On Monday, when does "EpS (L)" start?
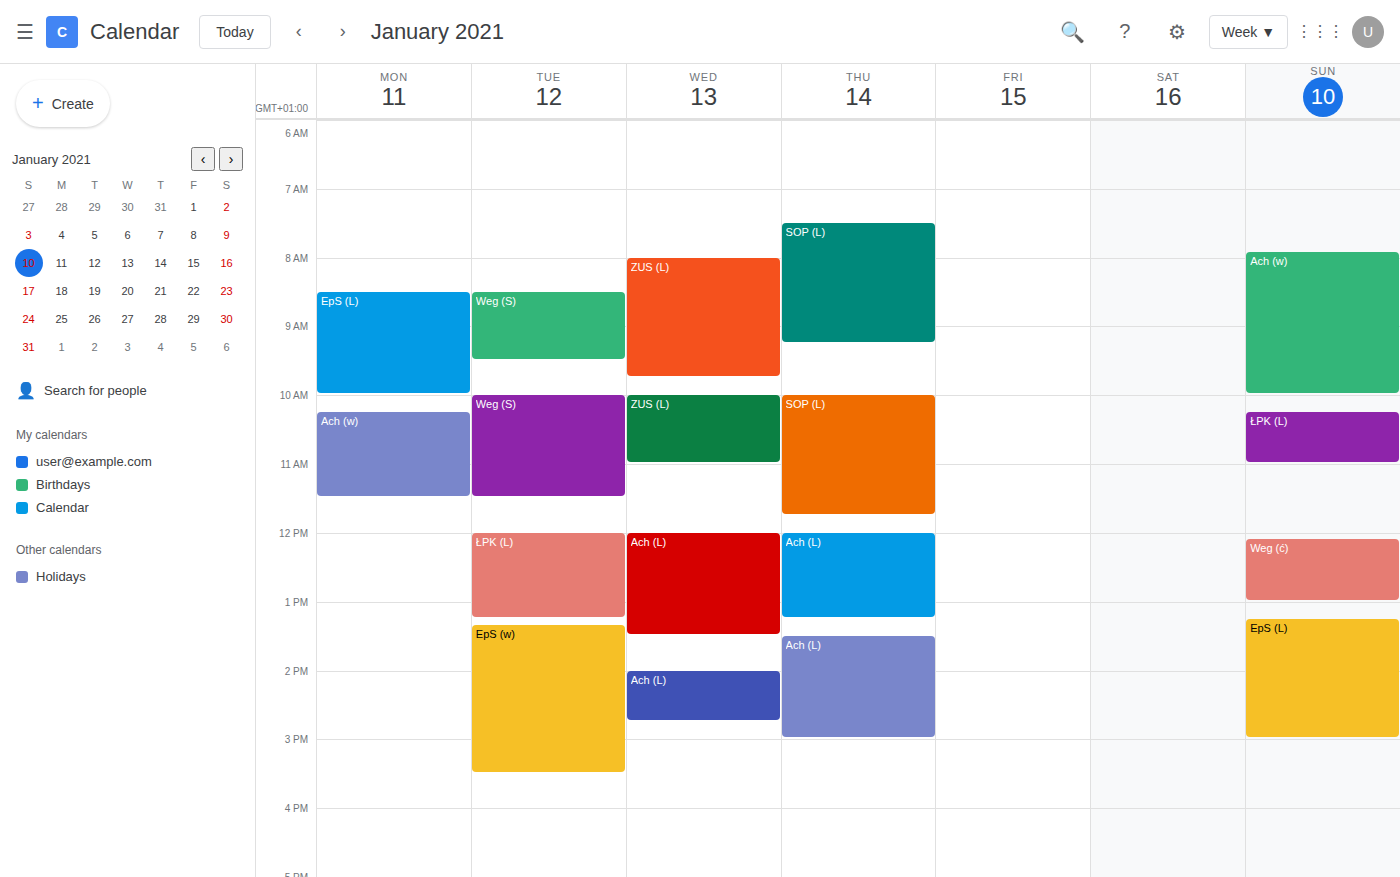
8:30 AM